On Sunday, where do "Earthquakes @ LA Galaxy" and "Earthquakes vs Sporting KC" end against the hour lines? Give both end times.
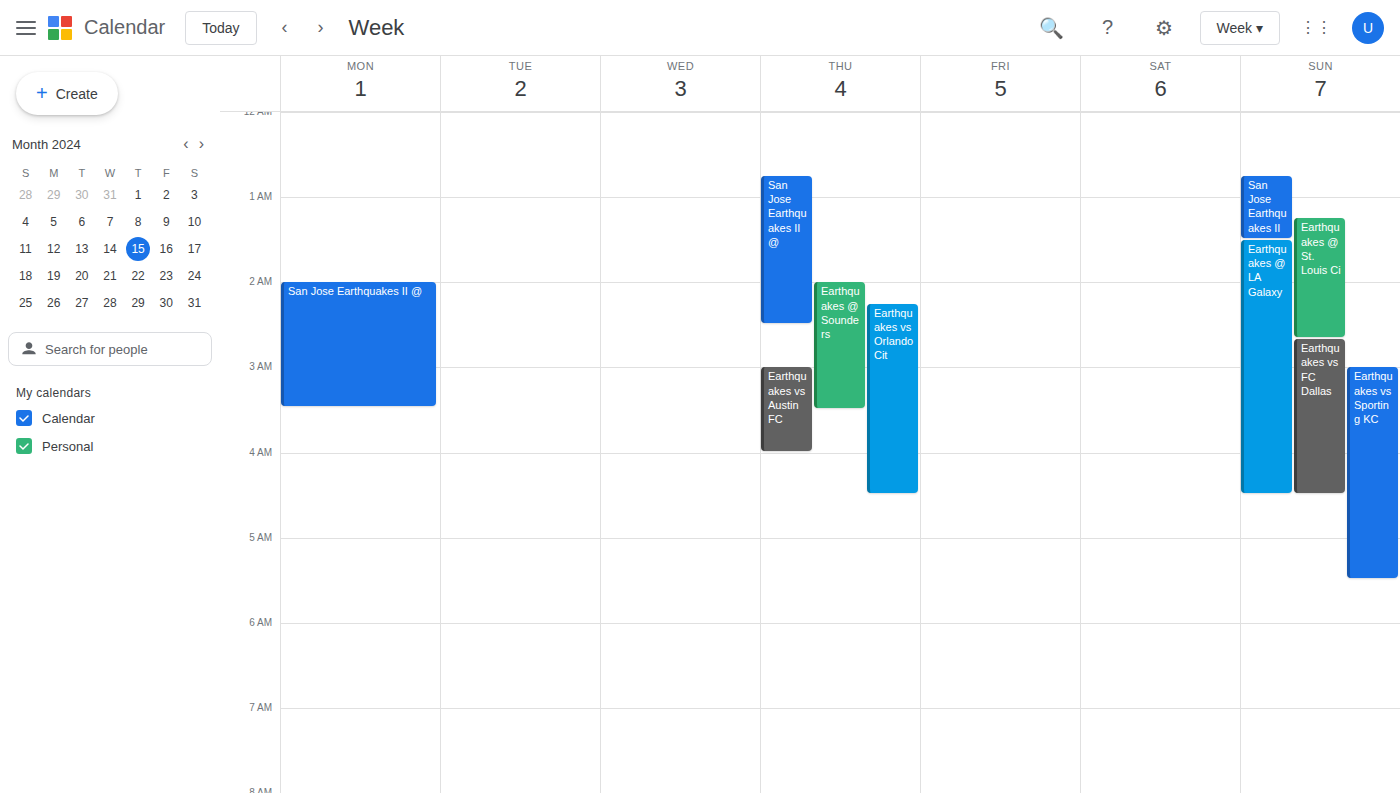
"Earthquakes @ LA Galaxy": 4:30 AM, halfway between the 4 AM and 5 AM lines. "Earthquakes vs Sporting KC": 5:30 AM, halfway between the 5 AM and 6 AM lines.